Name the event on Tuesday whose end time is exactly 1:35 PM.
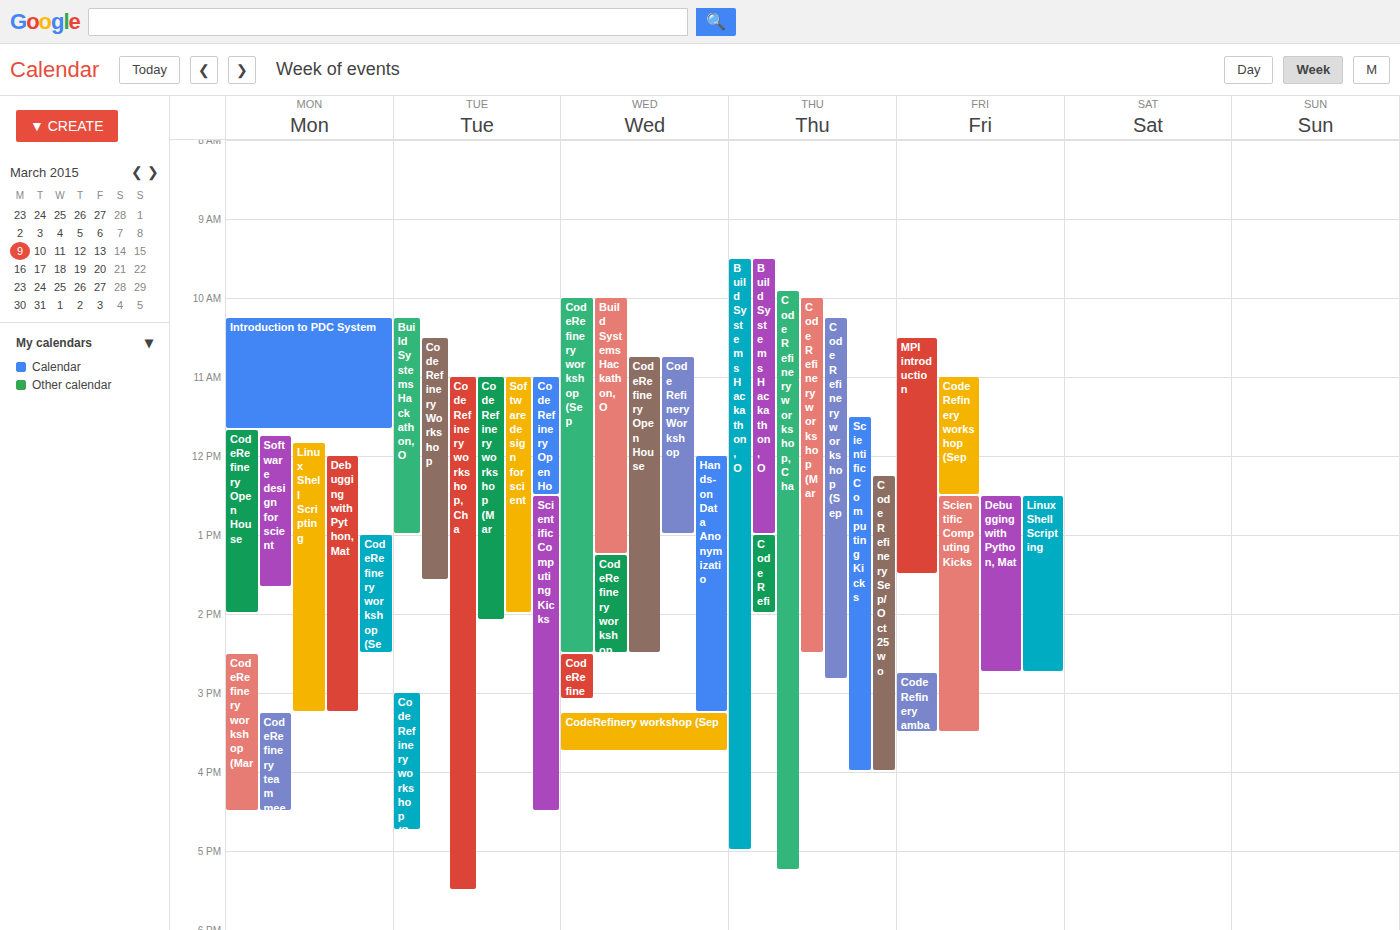
"Code Refinery Workshop"